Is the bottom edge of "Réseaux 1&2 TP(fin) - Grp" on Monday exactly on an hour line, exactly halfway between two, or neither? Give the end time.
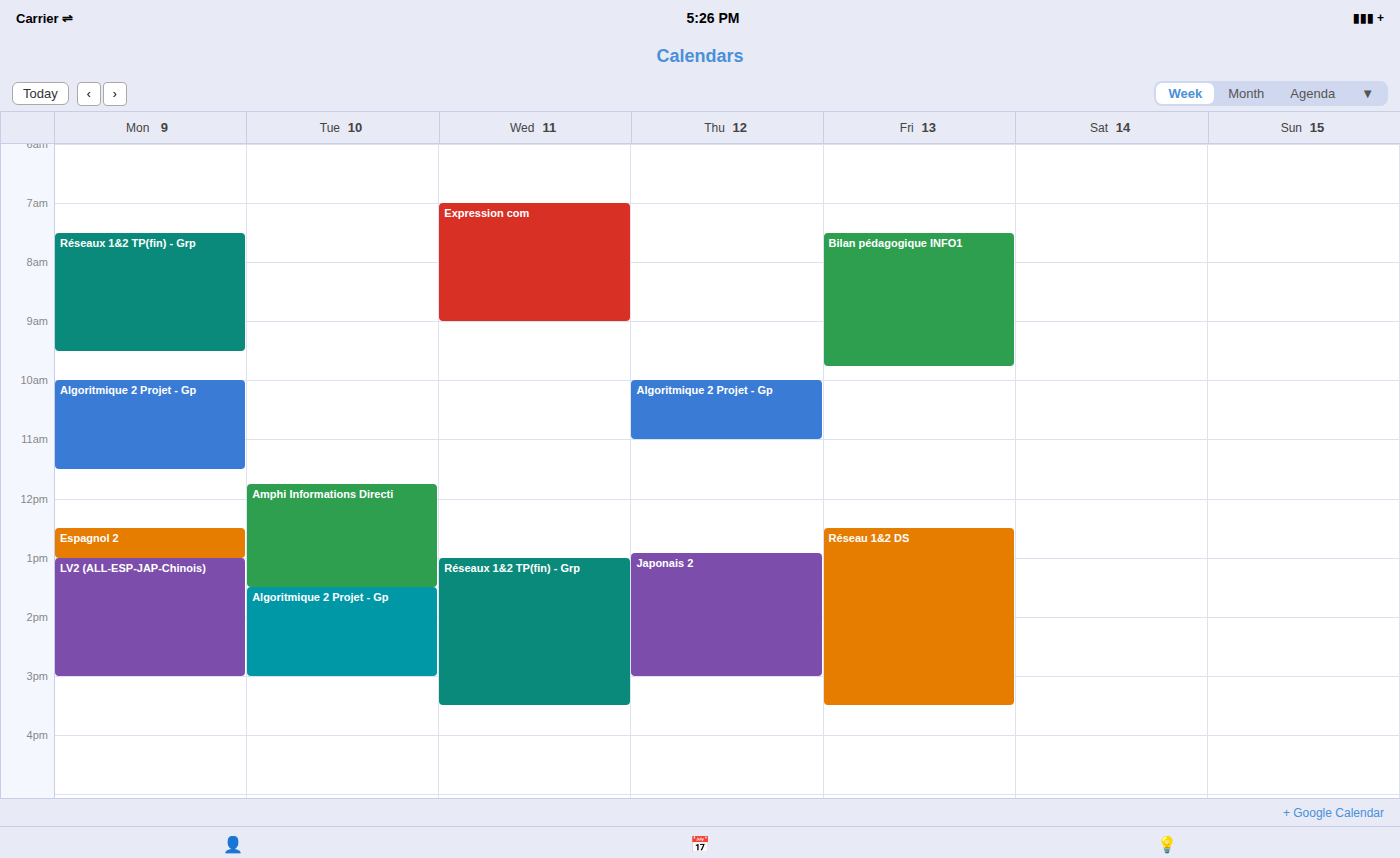
9:30 AM -- halfway between the 9 AM and 10 AM lines.